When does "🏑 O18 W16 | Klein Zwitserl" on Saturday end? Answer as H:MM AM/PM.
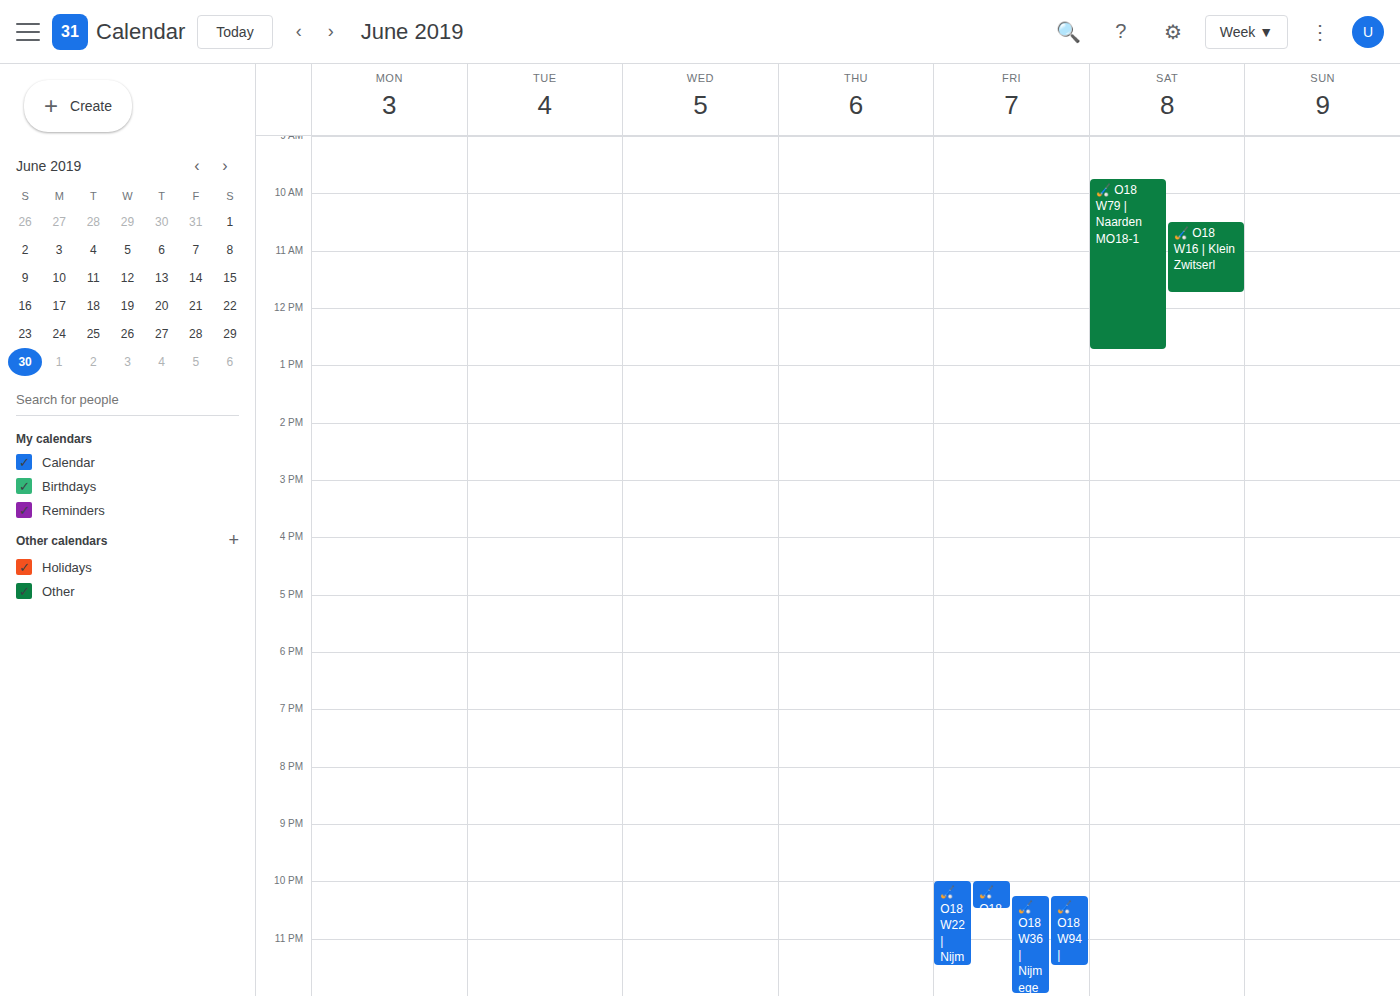
11:45 AM